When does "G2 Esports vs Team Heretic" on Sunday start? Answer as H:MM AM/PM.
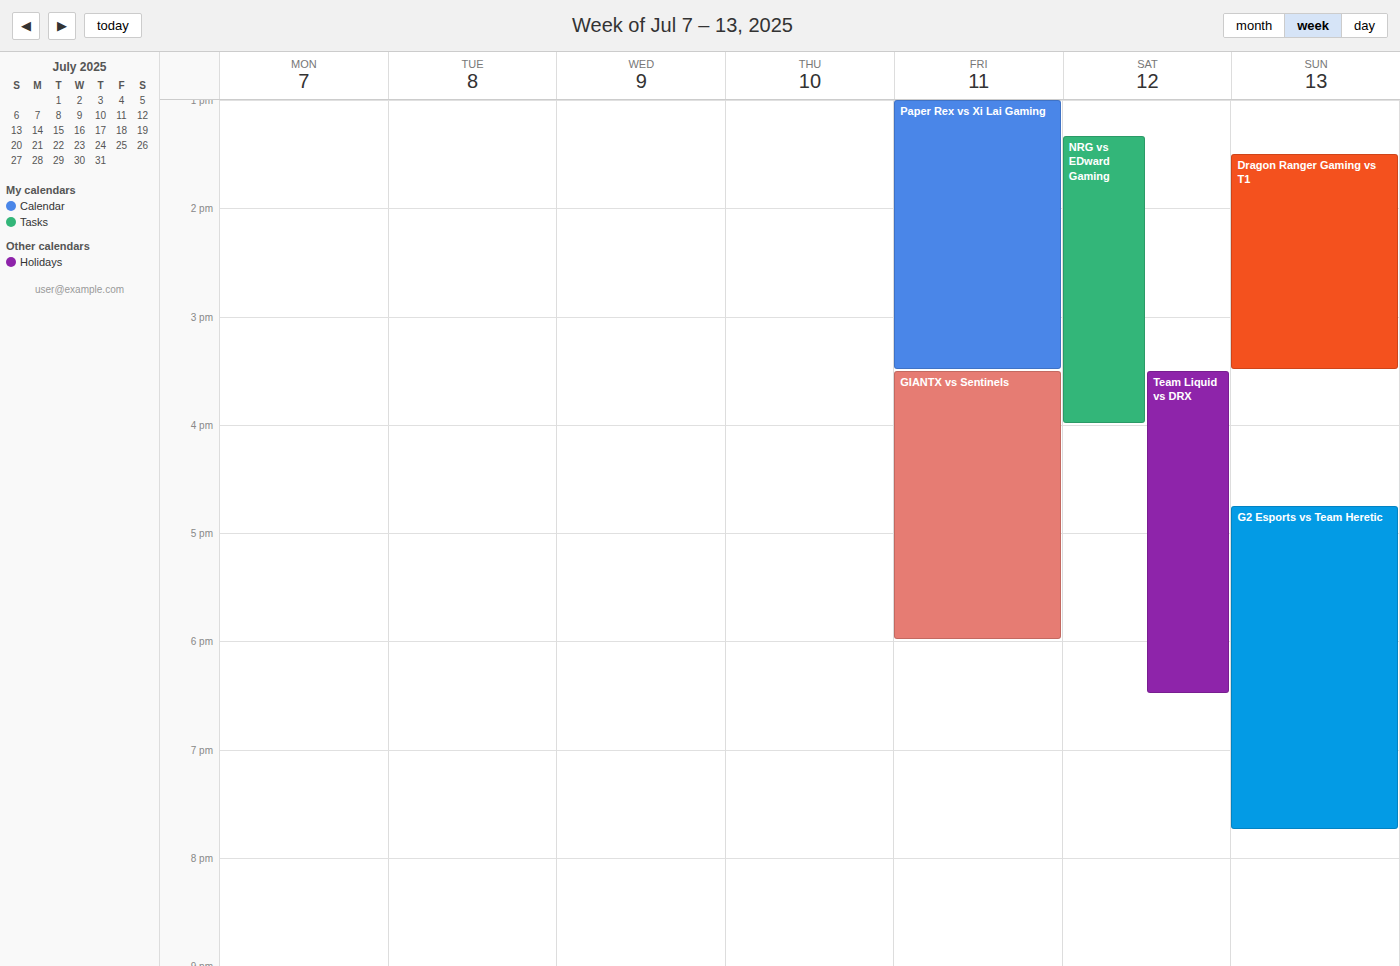
4:45 PM